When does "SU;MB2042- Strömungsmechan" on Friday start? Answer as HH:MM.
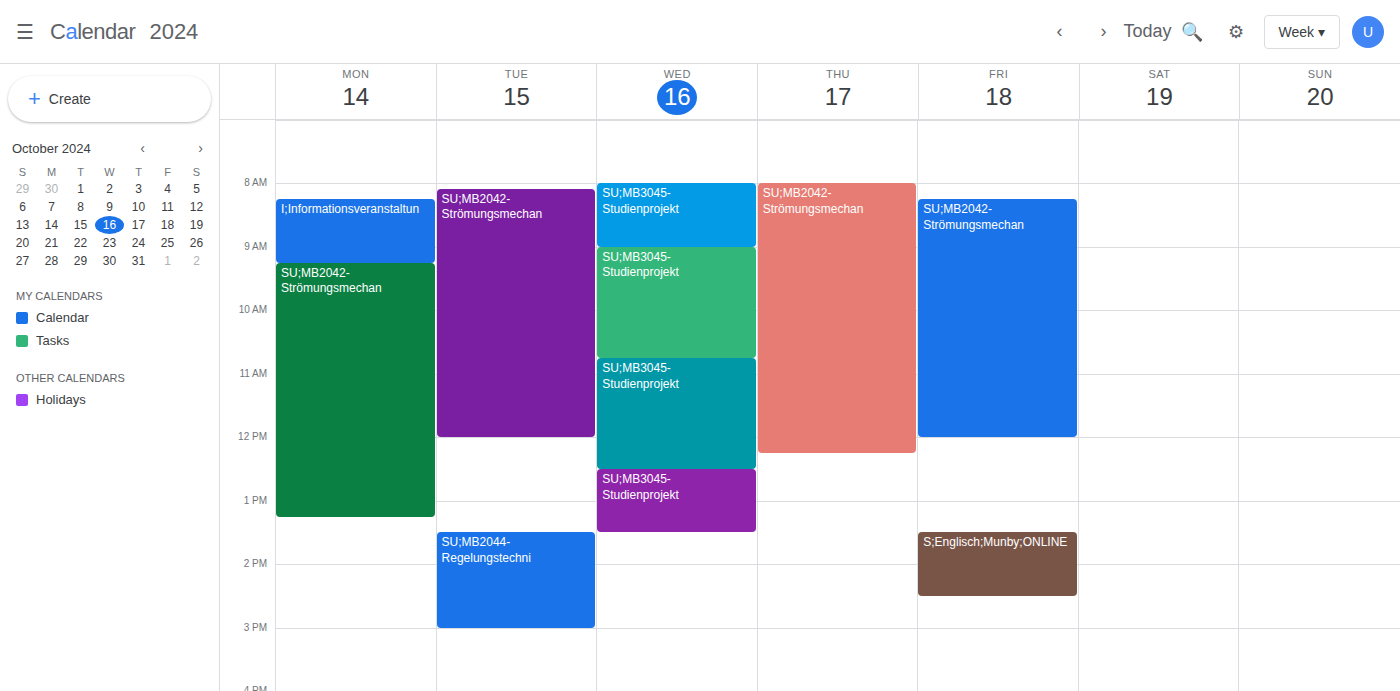
08:15